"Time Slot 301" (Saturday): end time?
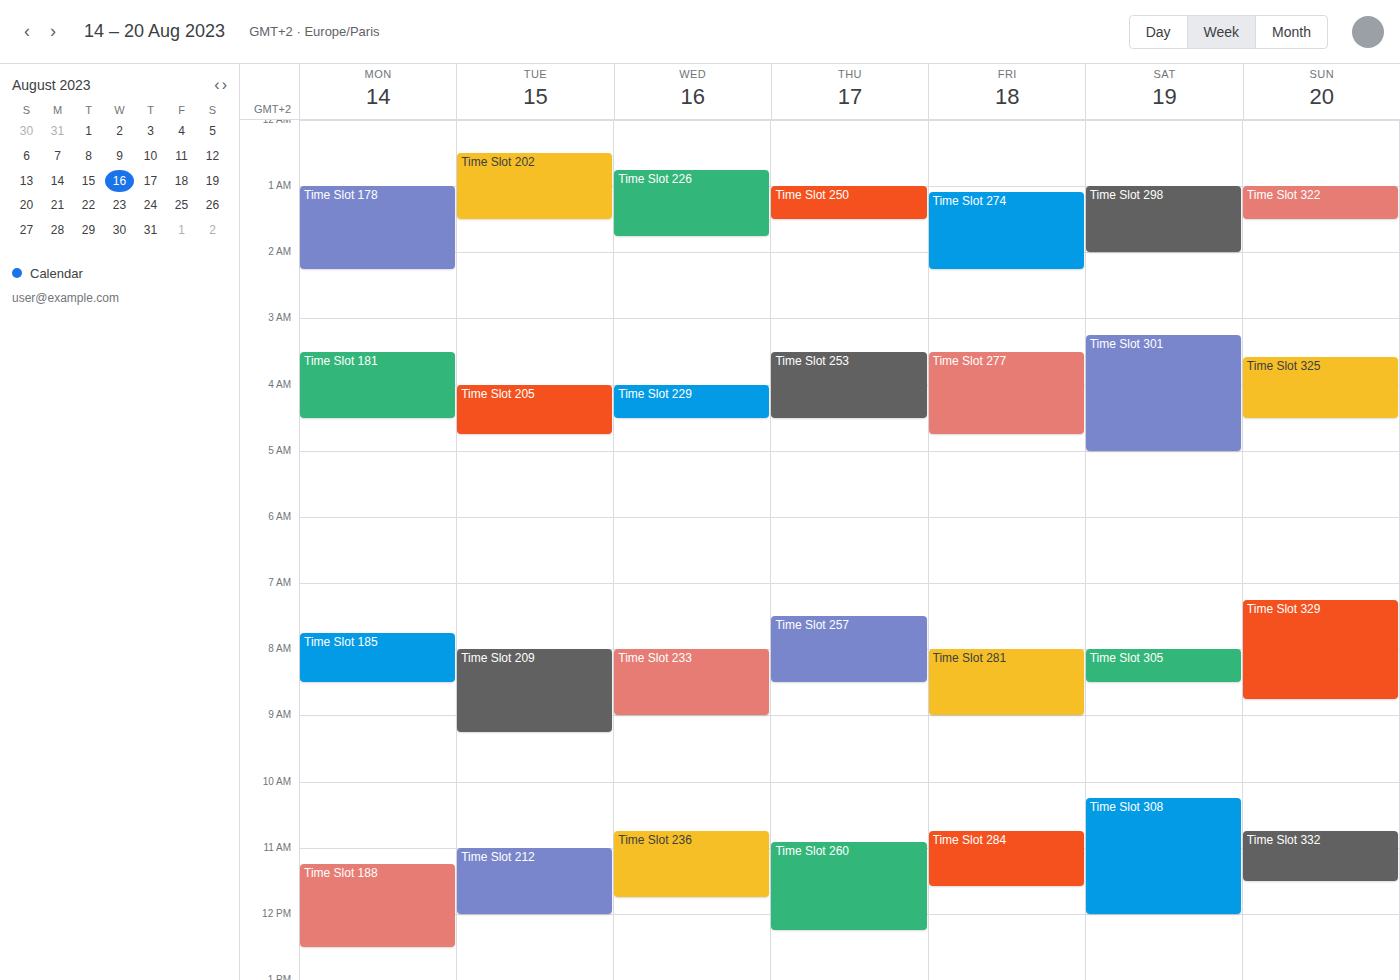
5:00 AM